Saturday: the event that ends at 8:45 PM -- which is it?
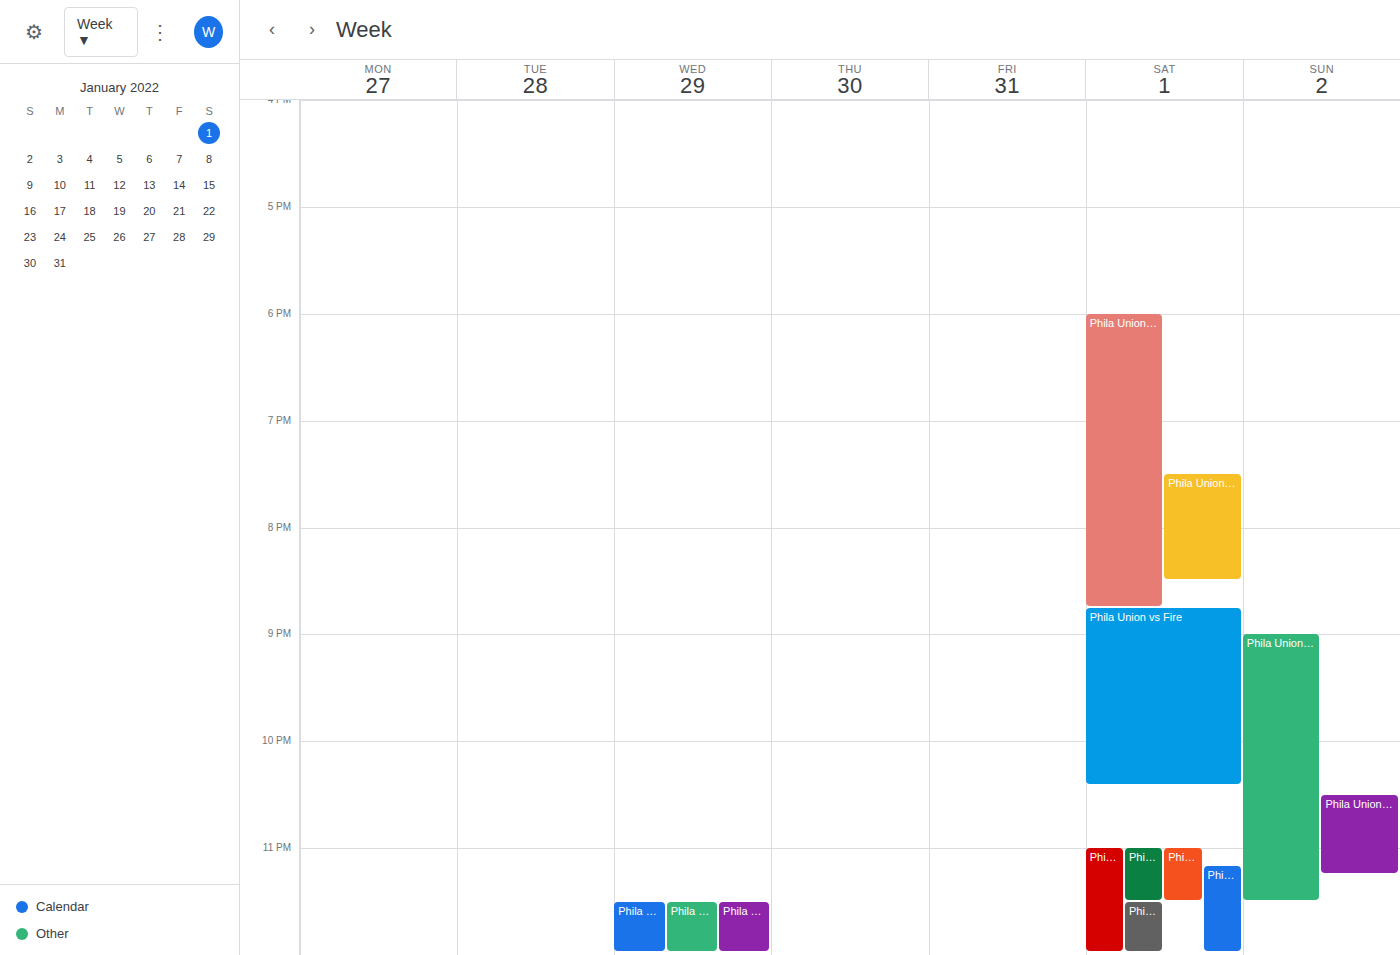
"Phila Union @ CF Montréal"